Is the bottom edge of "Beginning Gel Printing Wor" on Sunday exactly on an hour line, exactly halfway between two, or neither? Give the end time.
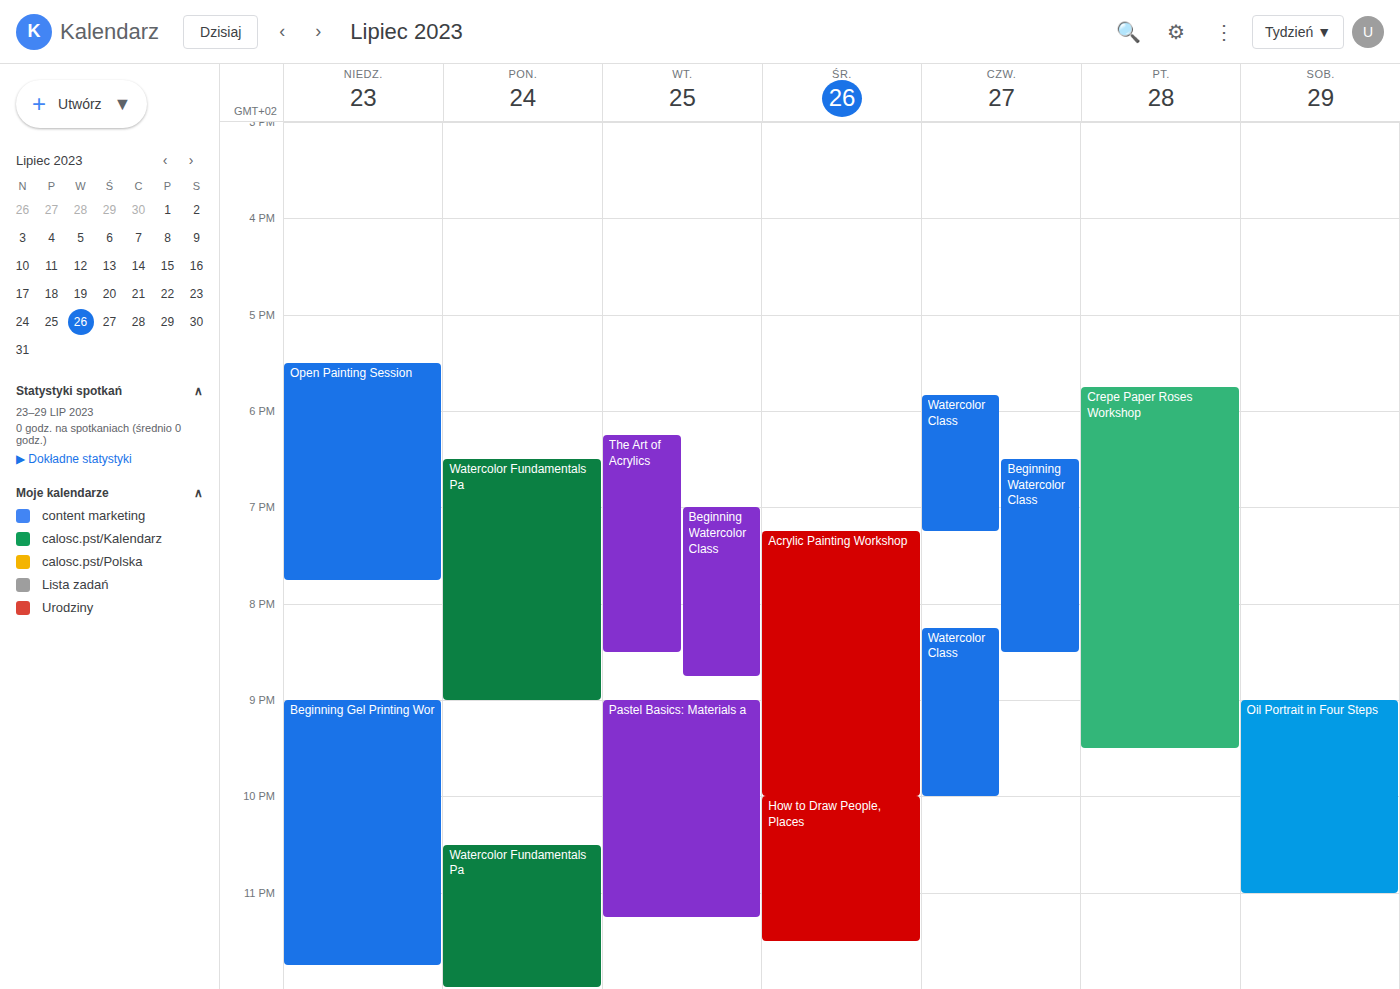
11:45 PM -- neither: three quarters of the way from the 11 PM line to the 12 AM line.